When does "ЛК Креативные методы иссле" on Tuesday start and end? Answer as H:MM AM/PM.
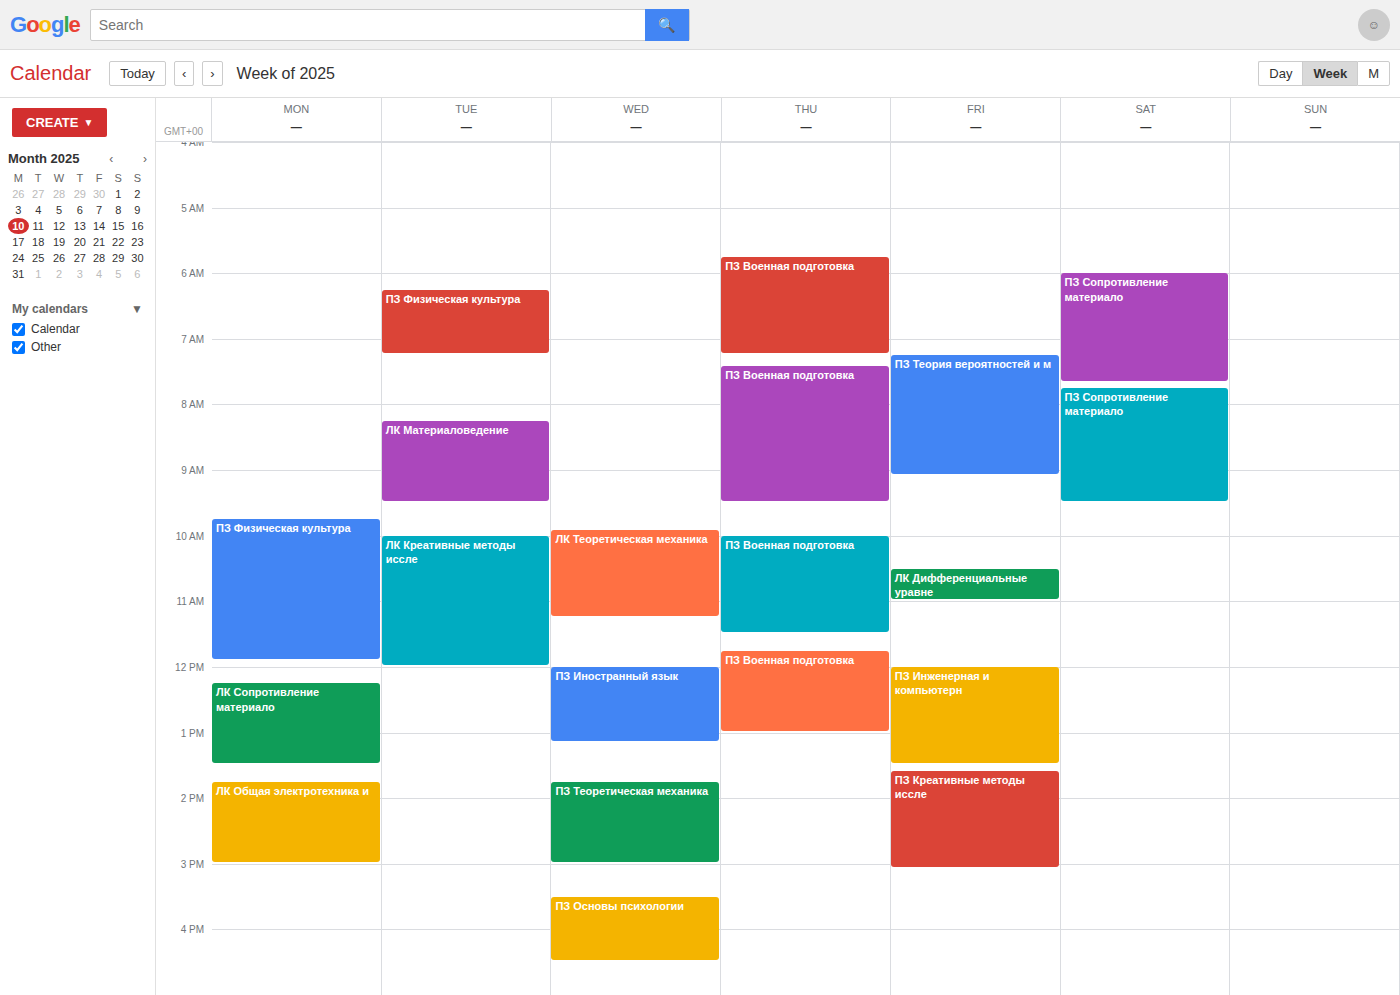
10:00 AM to 12:00 PM